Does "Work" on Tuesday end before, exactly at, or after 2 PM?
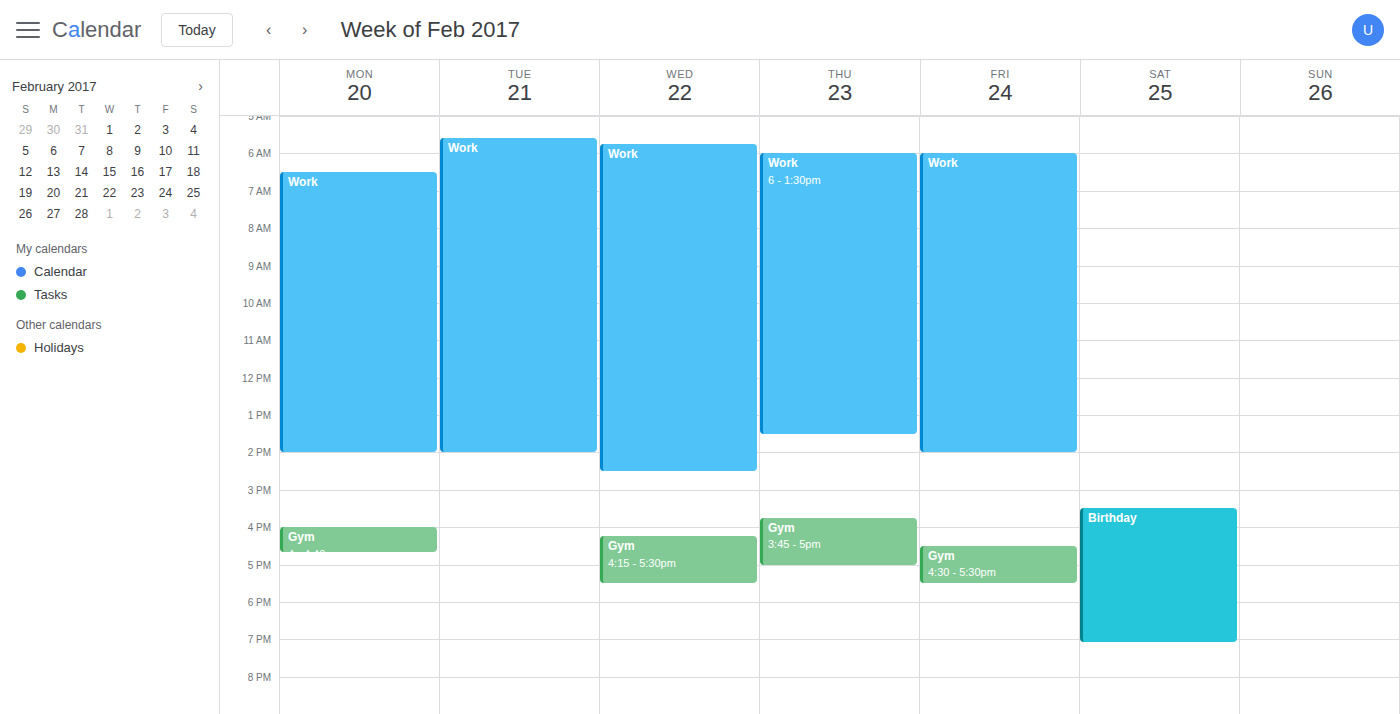
2:00 PM -- exactly at 2 PM, on the 2 PM line.